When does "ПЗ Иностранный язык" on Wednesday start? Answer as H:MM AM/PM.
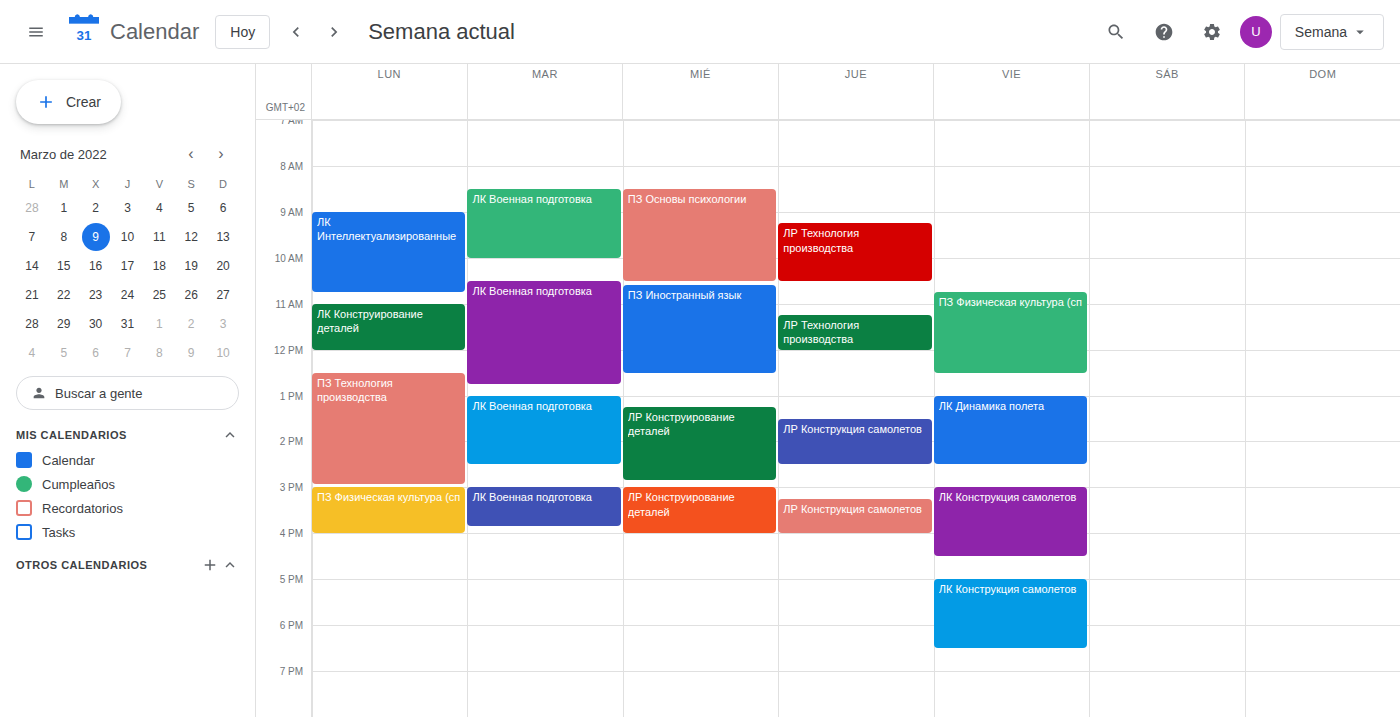
10:35 AM